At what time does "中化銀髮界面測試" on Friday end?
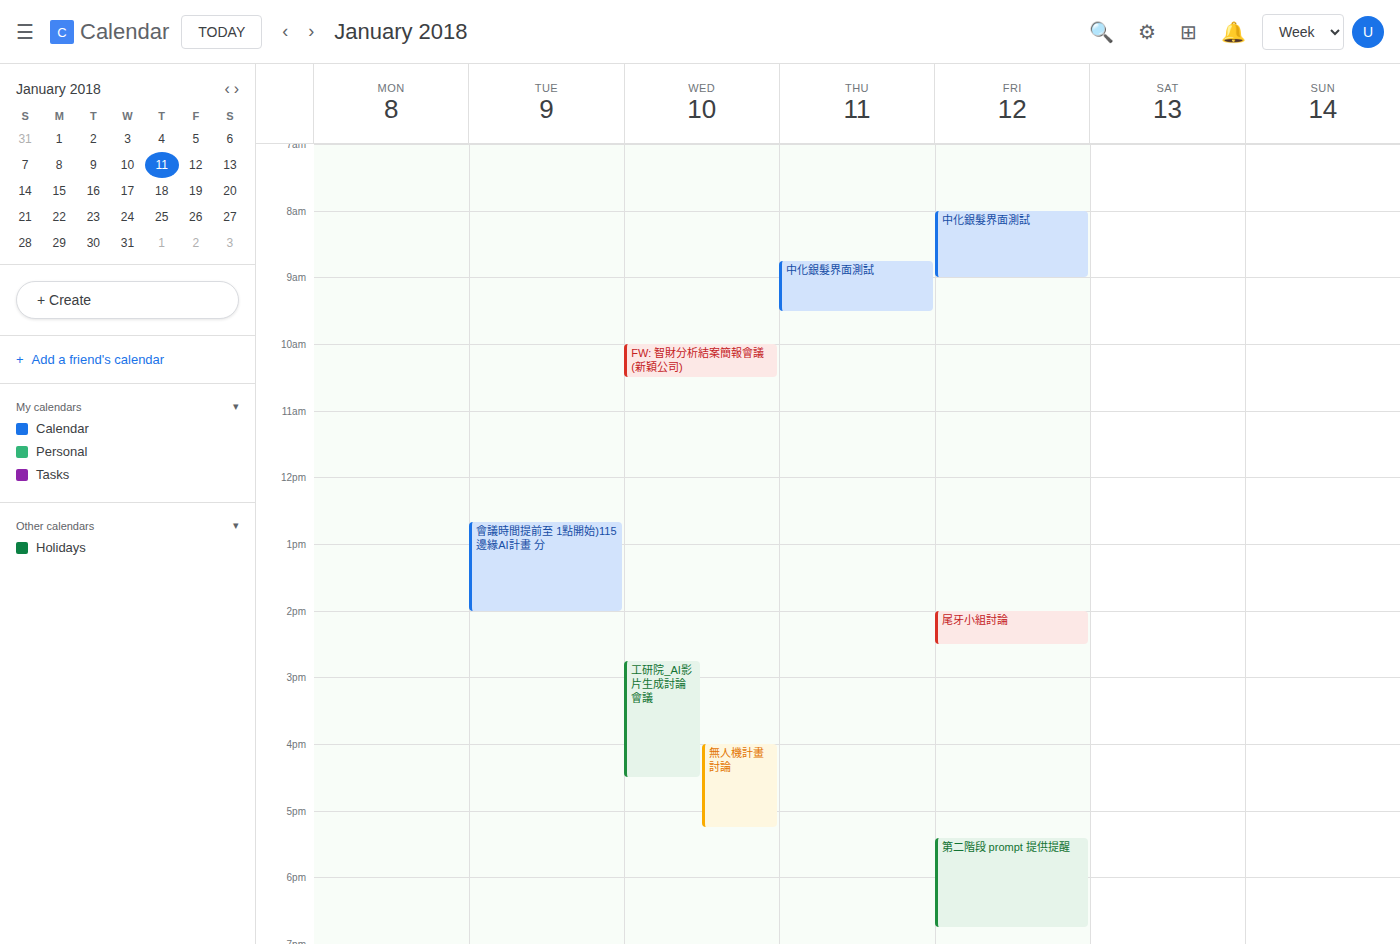
9:00 AM